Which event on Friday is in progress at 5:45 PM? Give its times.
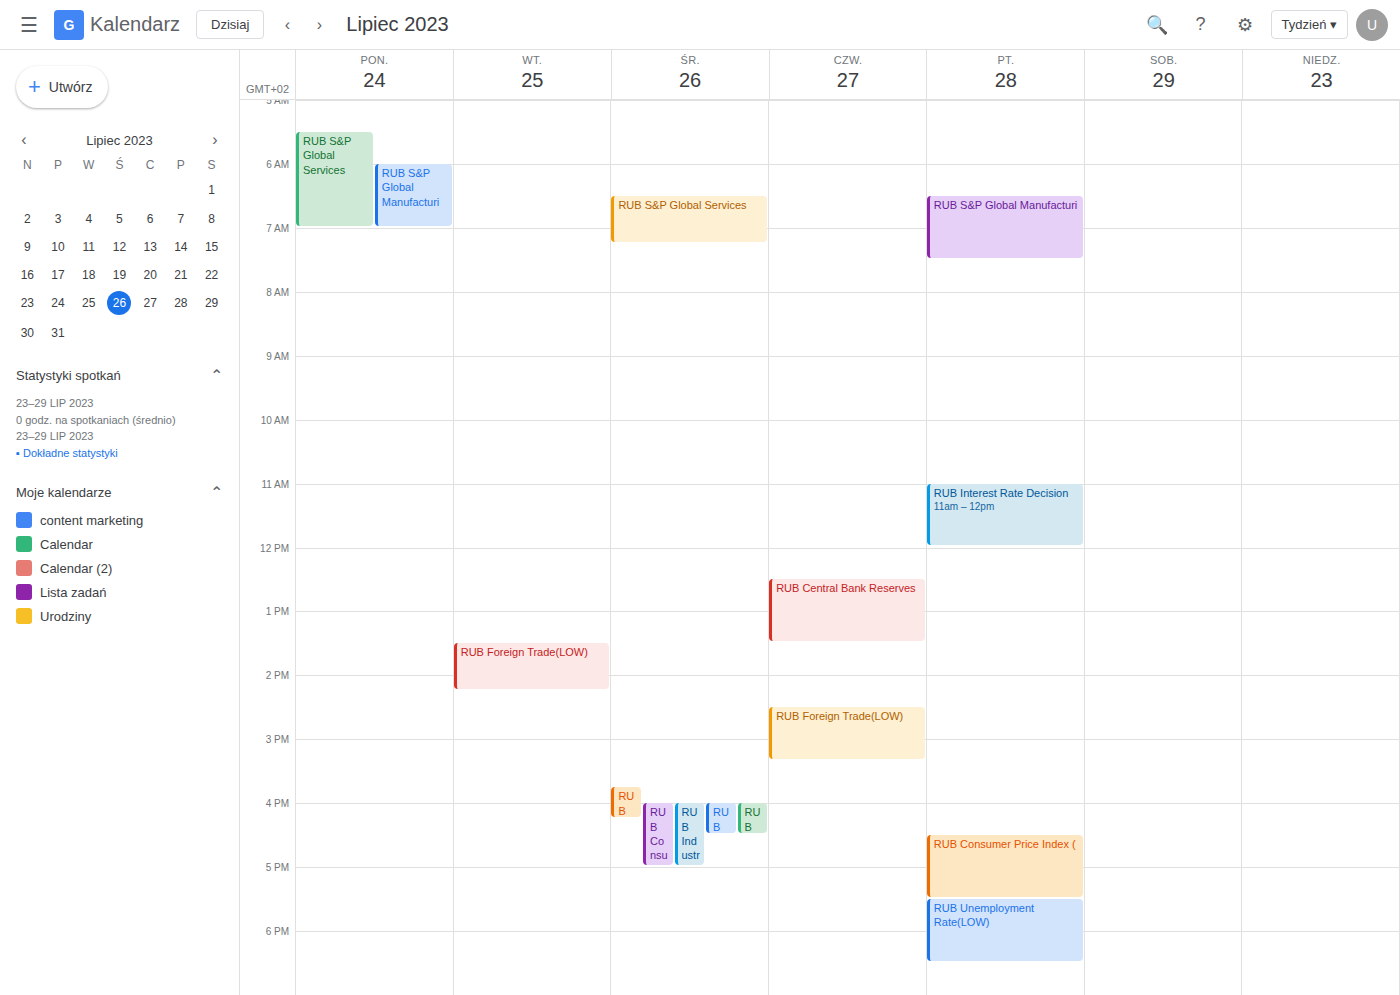
"RUB Unemployment Rate(LOW)", 5:30 PM to 6:30 PM